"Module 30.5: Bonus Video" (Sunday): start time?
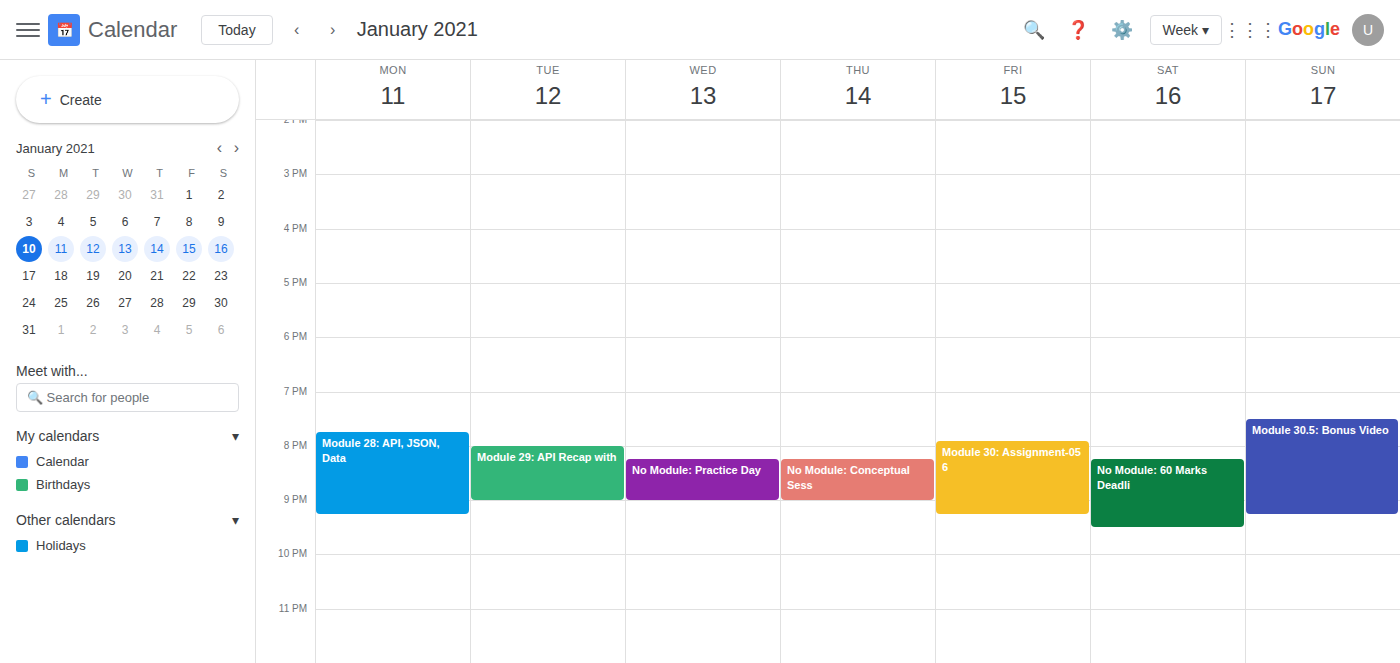
19:30